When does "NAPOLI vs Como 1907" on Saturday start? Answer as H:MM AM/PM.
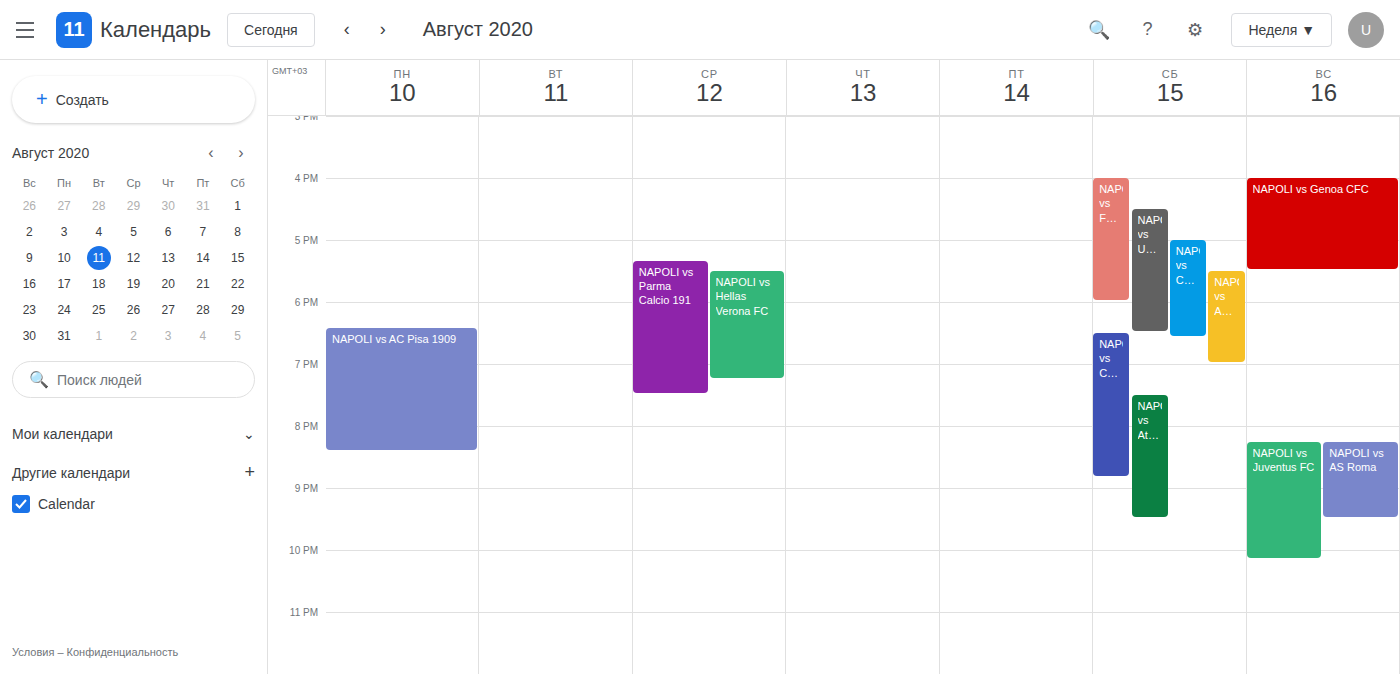
5:00 PM